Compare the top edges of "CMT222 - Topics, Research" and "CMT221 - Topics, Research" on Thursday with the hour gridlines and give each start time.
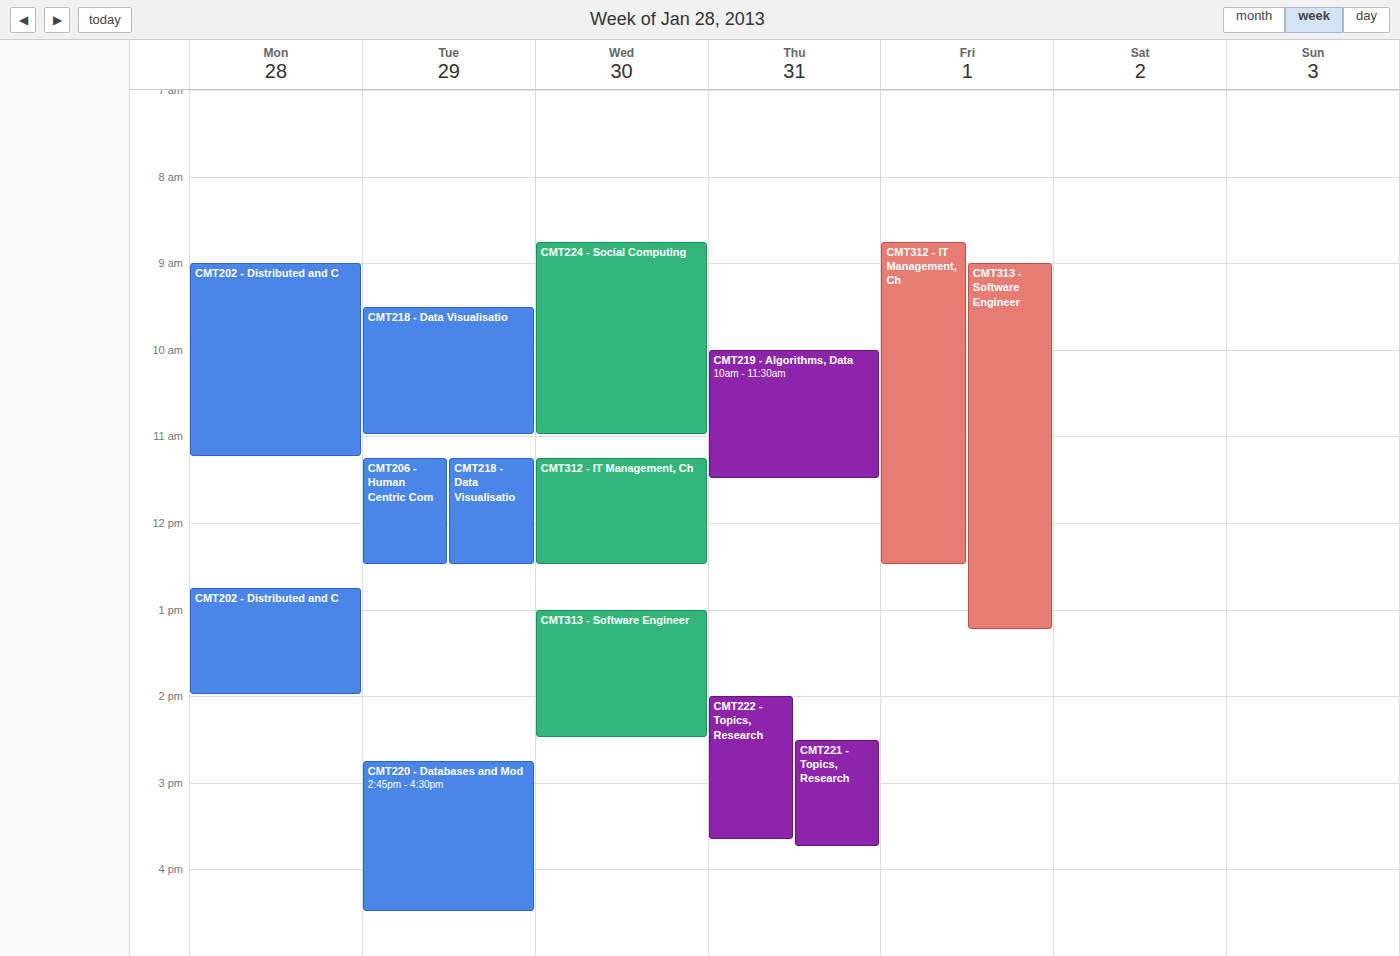
"CMT222 - Topics, Research": 2:00 PM, exactly on the 2 PM line. "CMT221 - Topics, Research": 2:30 PM, halfway between the 2 PM and 3 PM lines.